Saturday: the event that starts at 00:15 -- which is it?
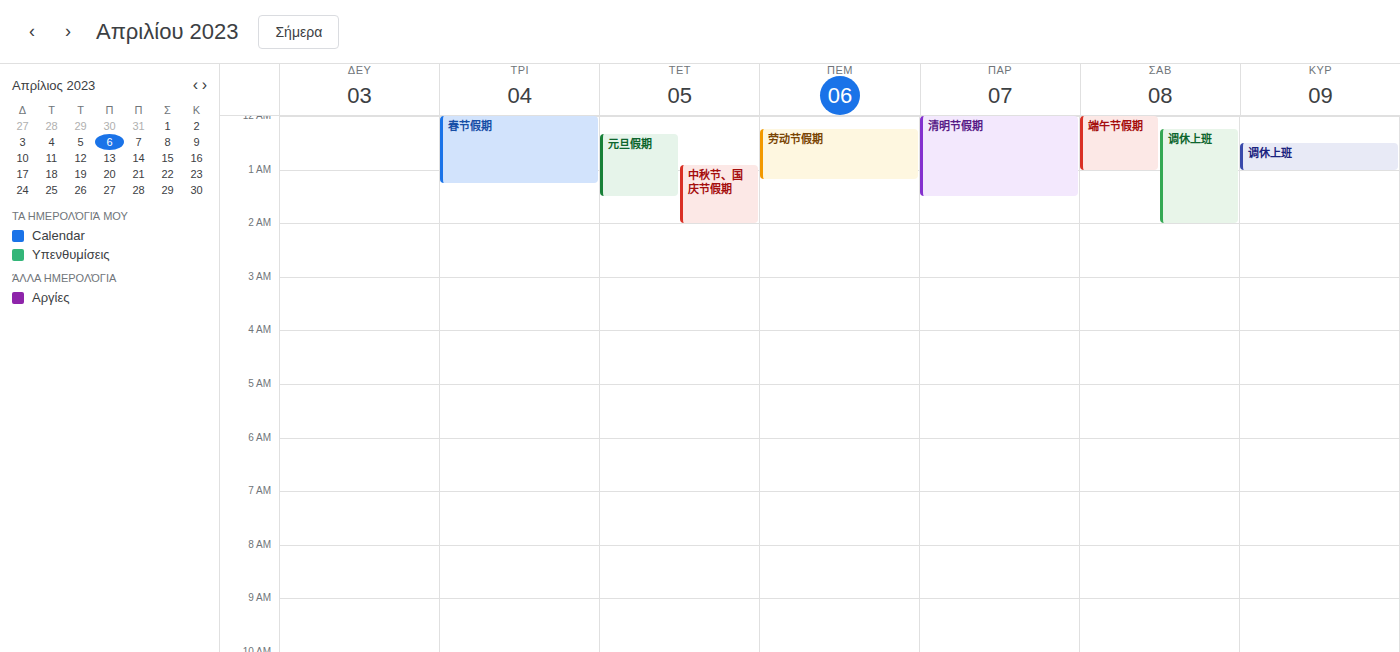
"调休上班"